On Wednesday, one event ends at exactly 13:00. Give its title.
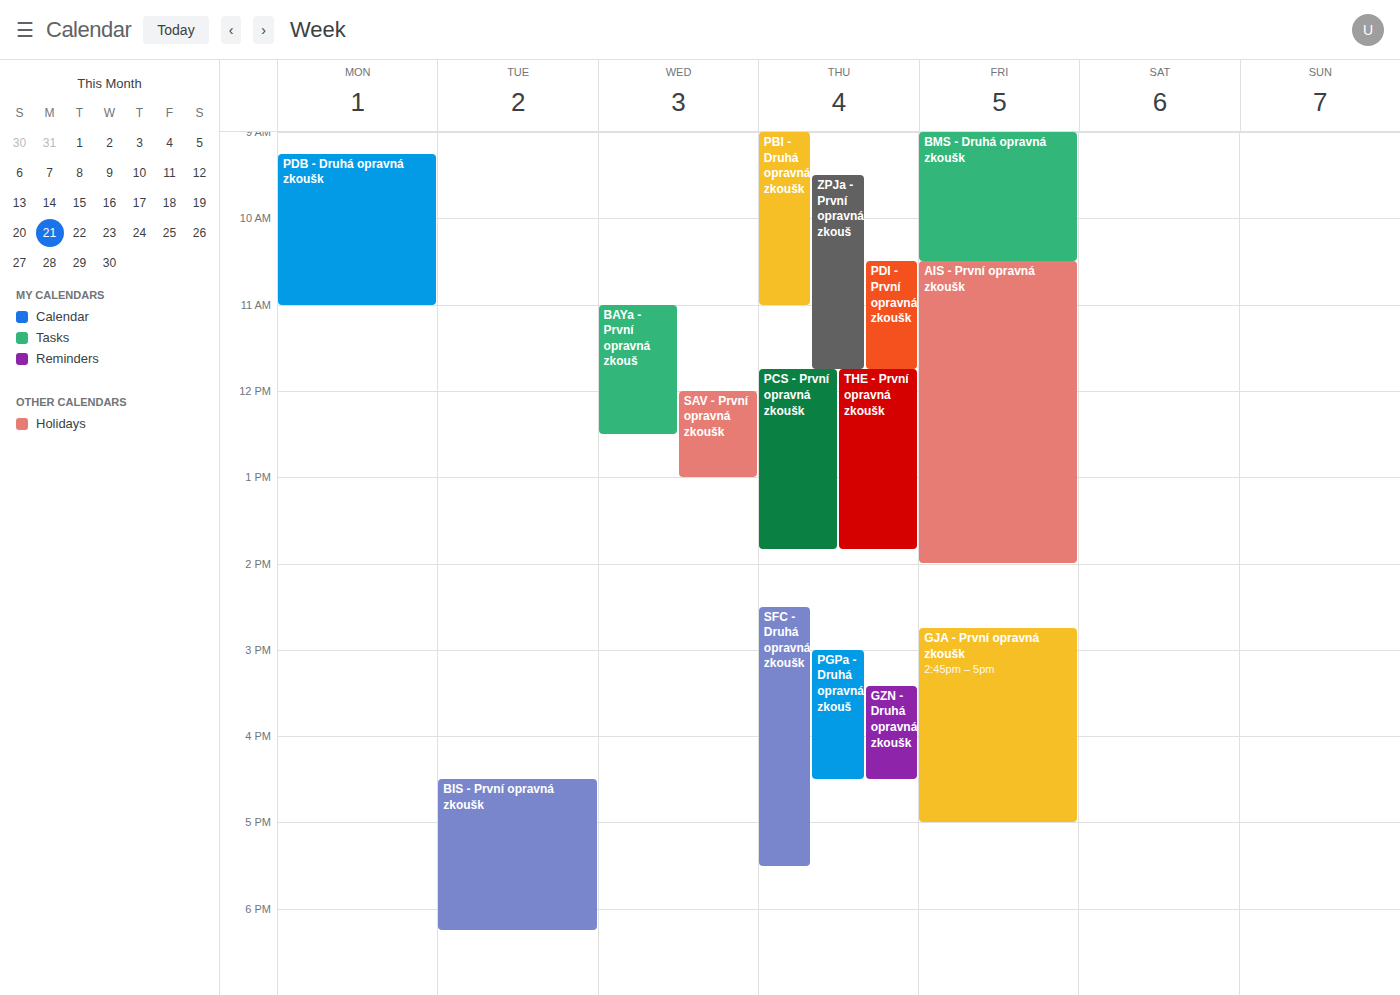
"SAV - První opravná zkoušk"